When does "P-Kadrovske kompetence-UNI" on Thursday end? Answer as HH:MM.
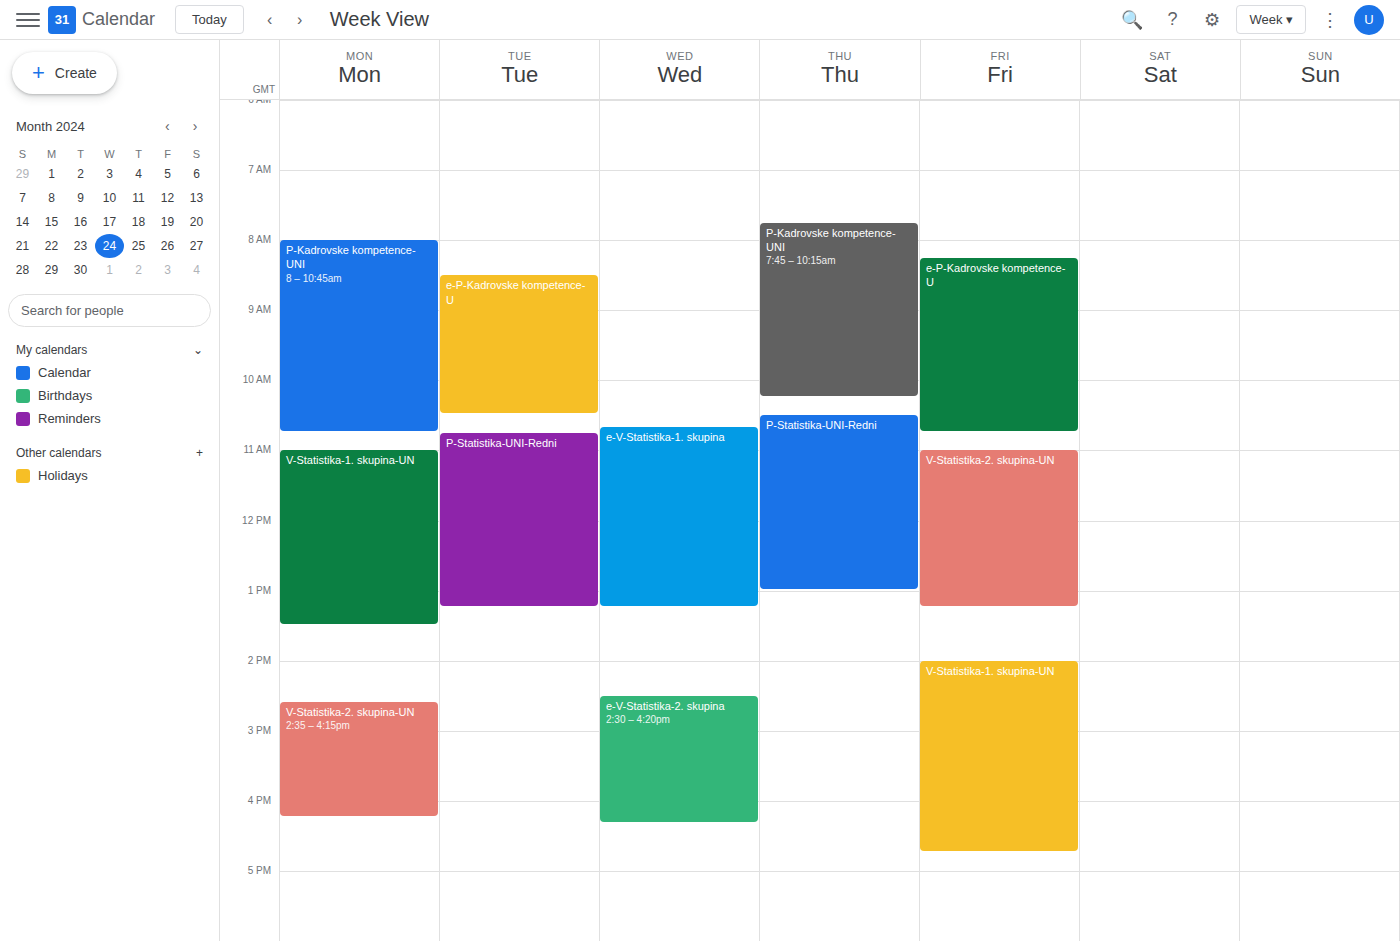
10:15